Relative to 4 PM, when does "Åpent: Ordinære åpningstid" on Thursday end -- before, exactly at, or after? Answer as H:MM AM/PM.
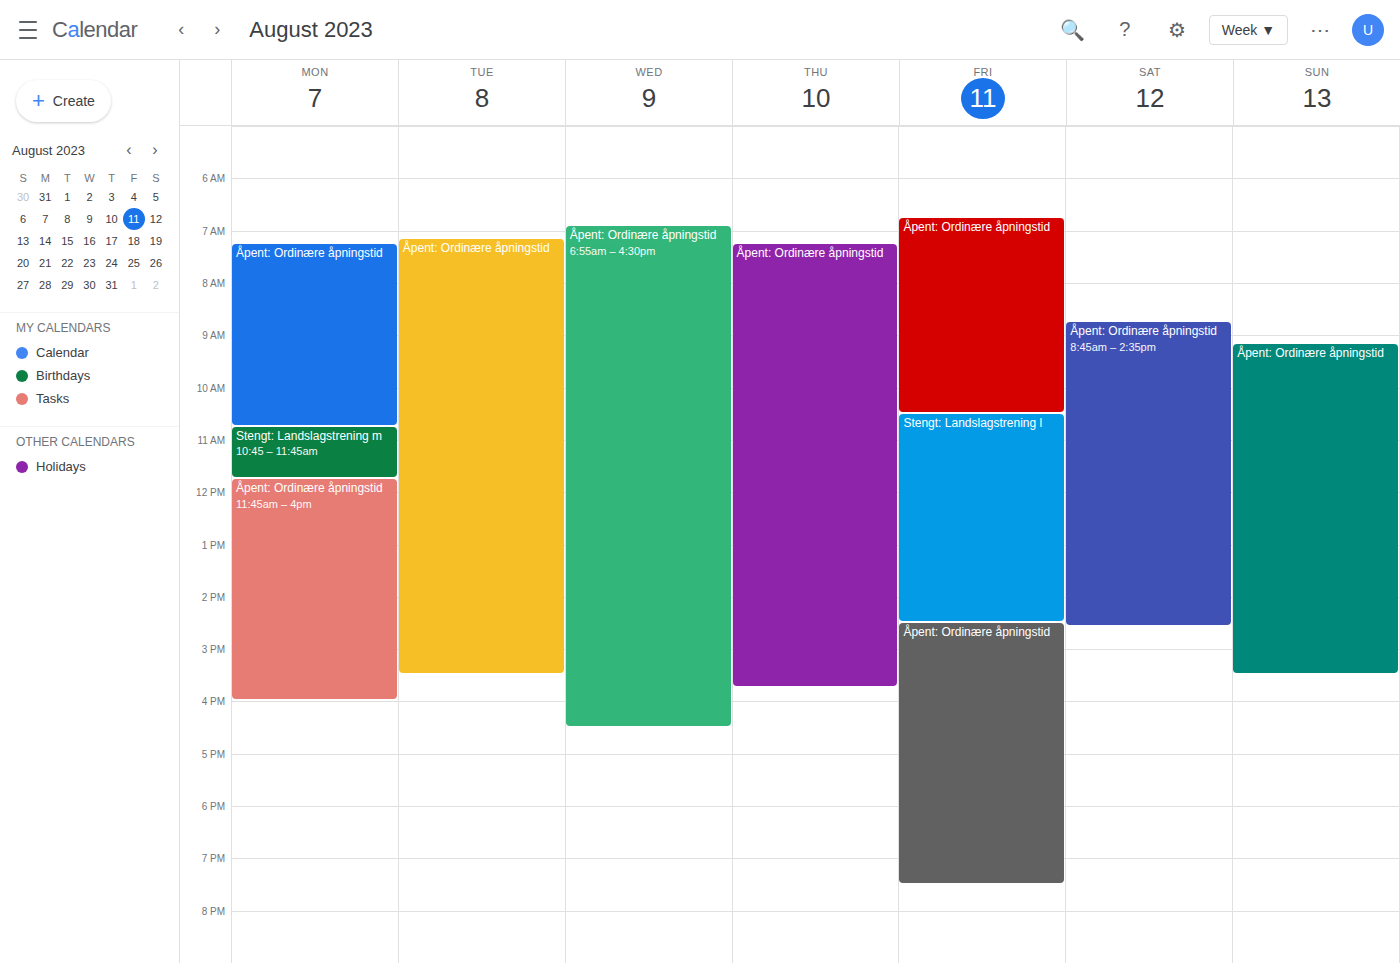
3:45 PM -- before 4 PM, 15 minutes above the 4 PM line.